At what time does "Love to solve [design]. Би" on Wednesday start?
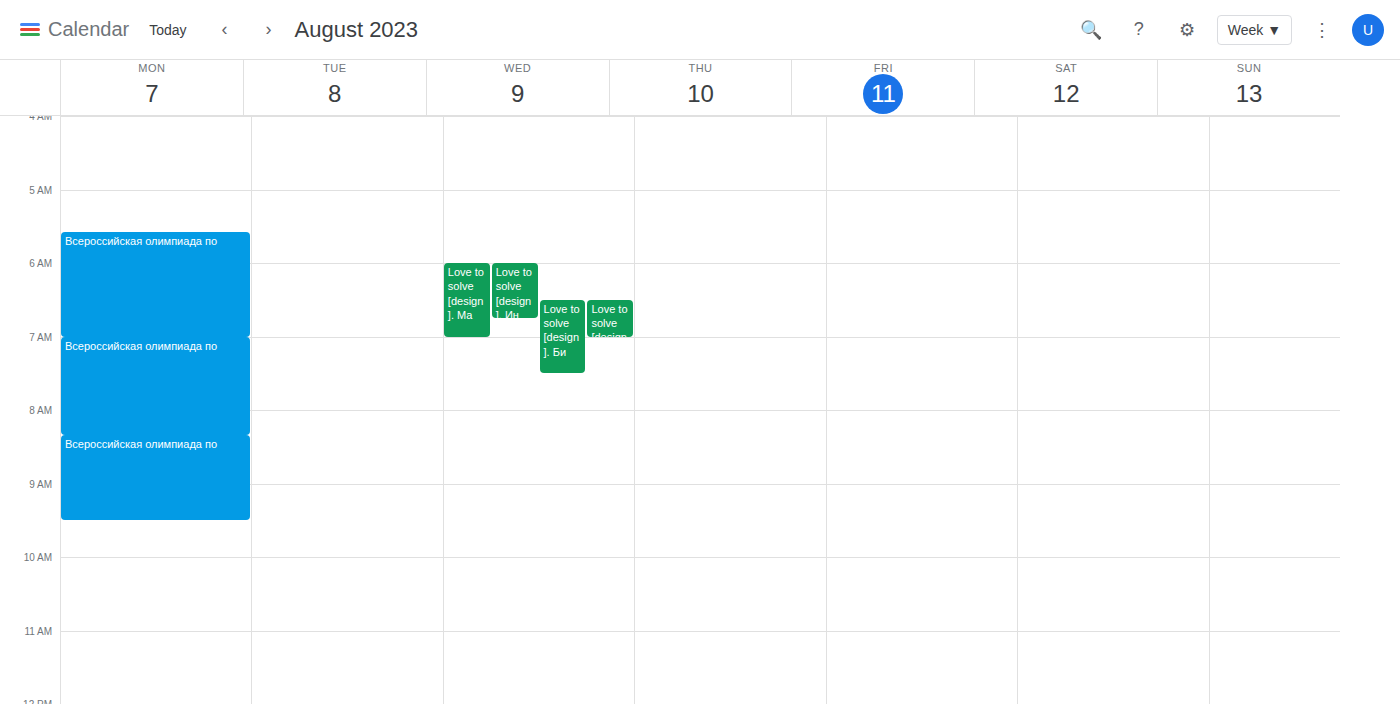
06:30